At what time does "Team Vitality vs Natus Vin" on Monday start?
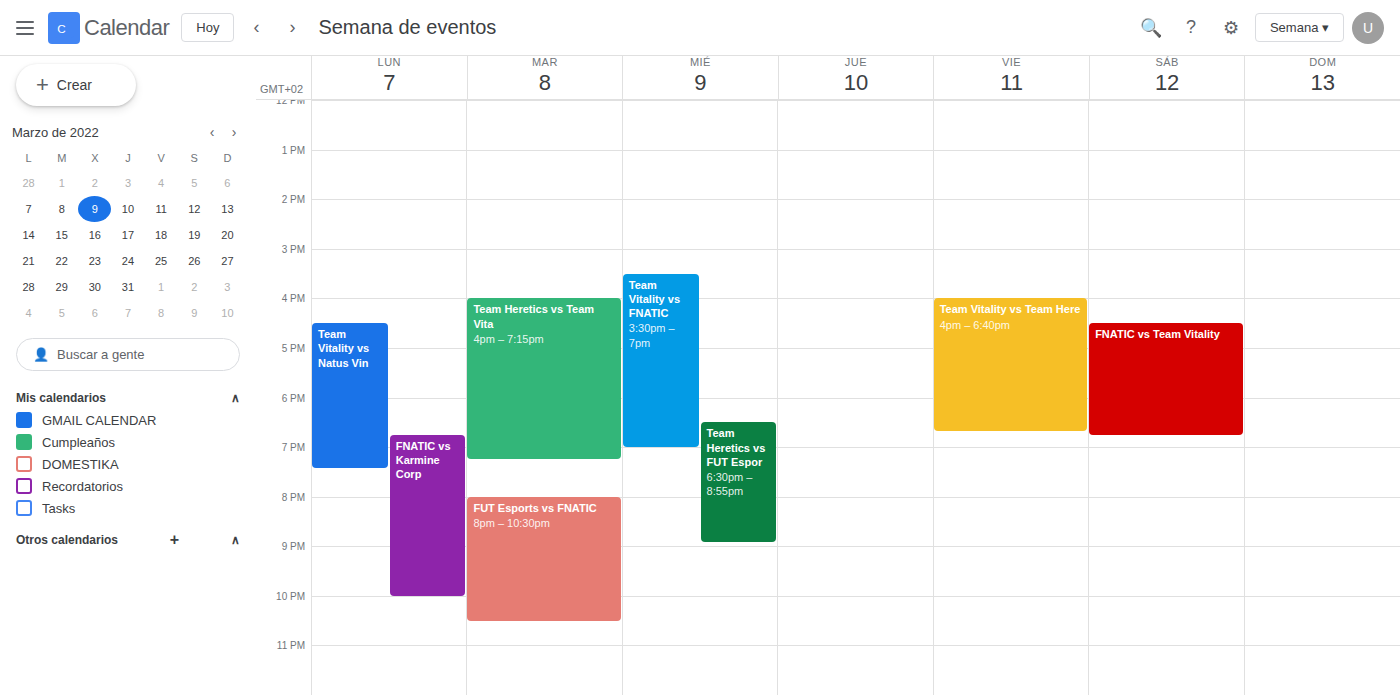
4:30 PM